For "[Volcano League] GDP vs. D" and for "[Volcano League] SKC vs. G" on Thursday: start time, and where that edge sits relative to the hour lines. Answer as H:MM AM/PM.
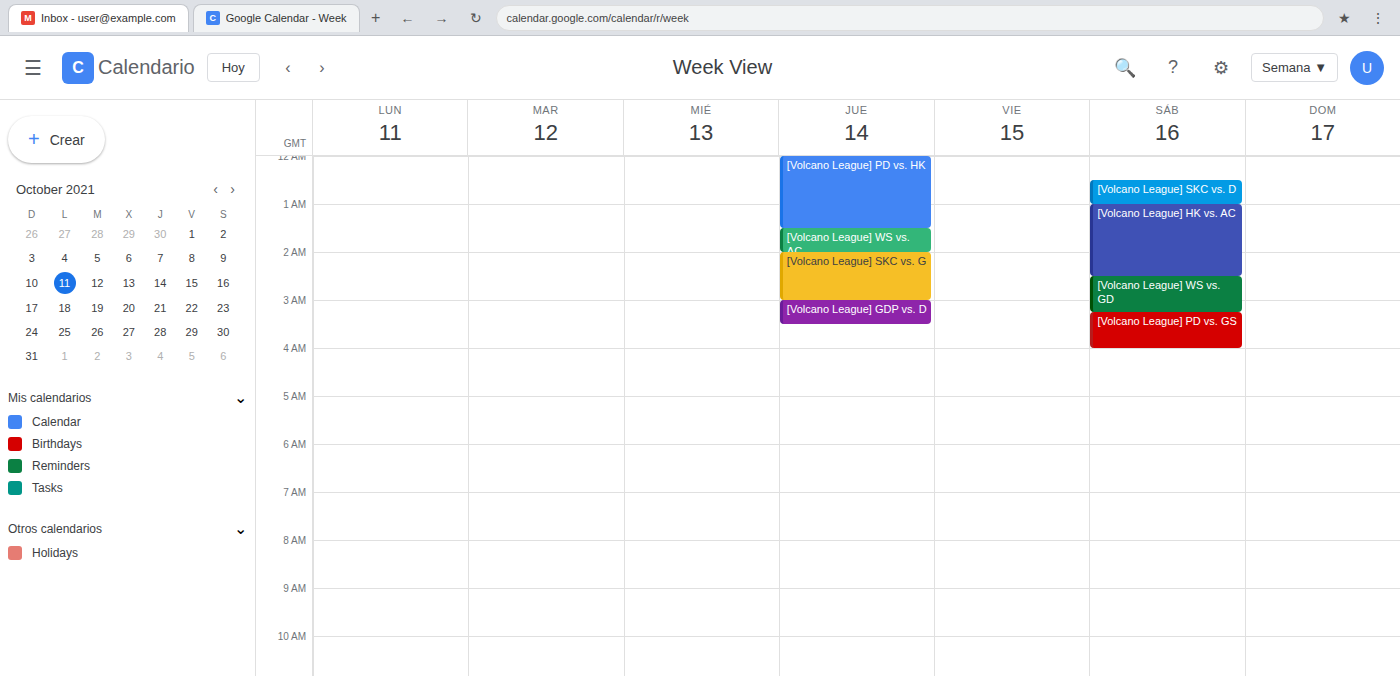
"[Volcano League] GDP vs. D": 3:00 AM, exactly on the 3 AM line. "[Volcano League] SKC vs. G": 2:00 AM, exactly on the 2 AM line.